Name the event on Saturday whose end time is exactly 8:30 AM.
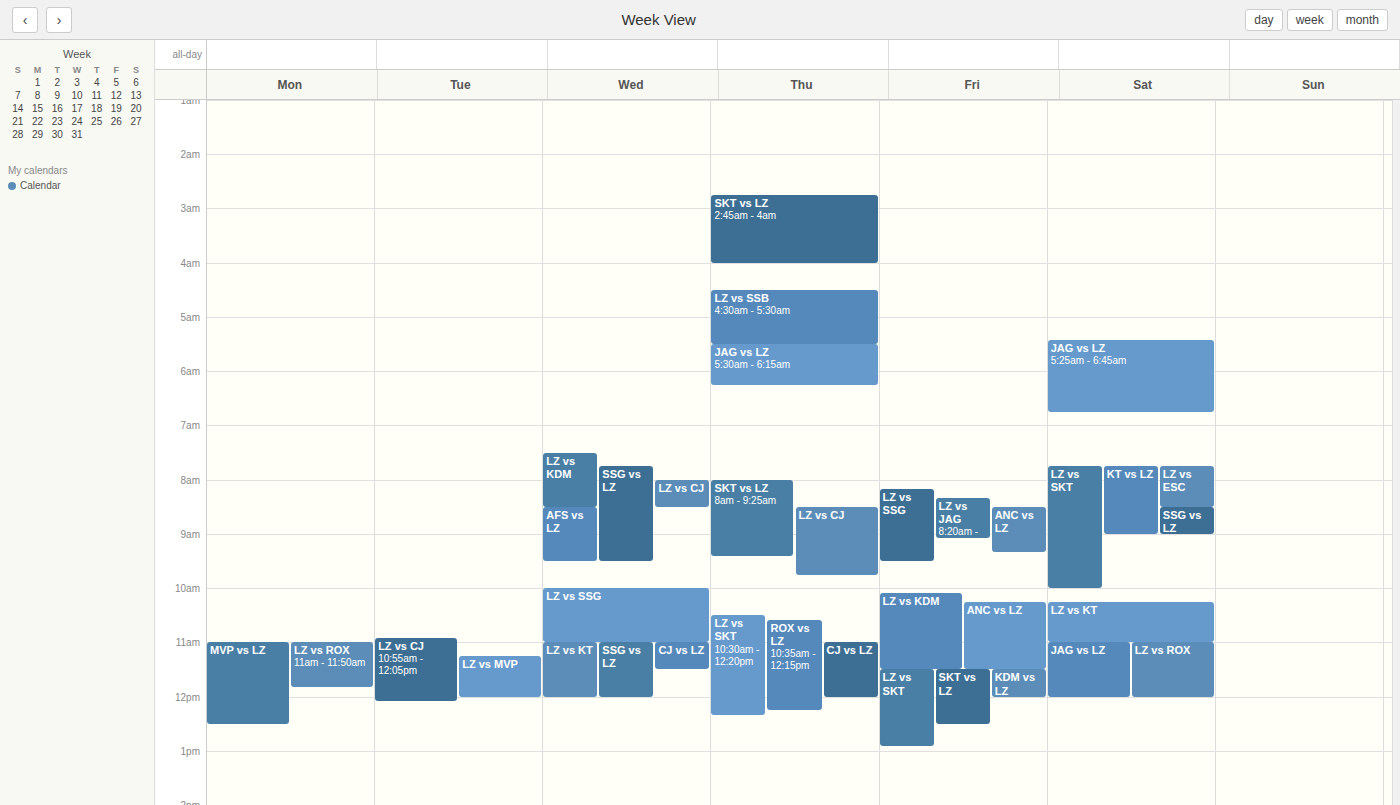
"LZ vs ESC"